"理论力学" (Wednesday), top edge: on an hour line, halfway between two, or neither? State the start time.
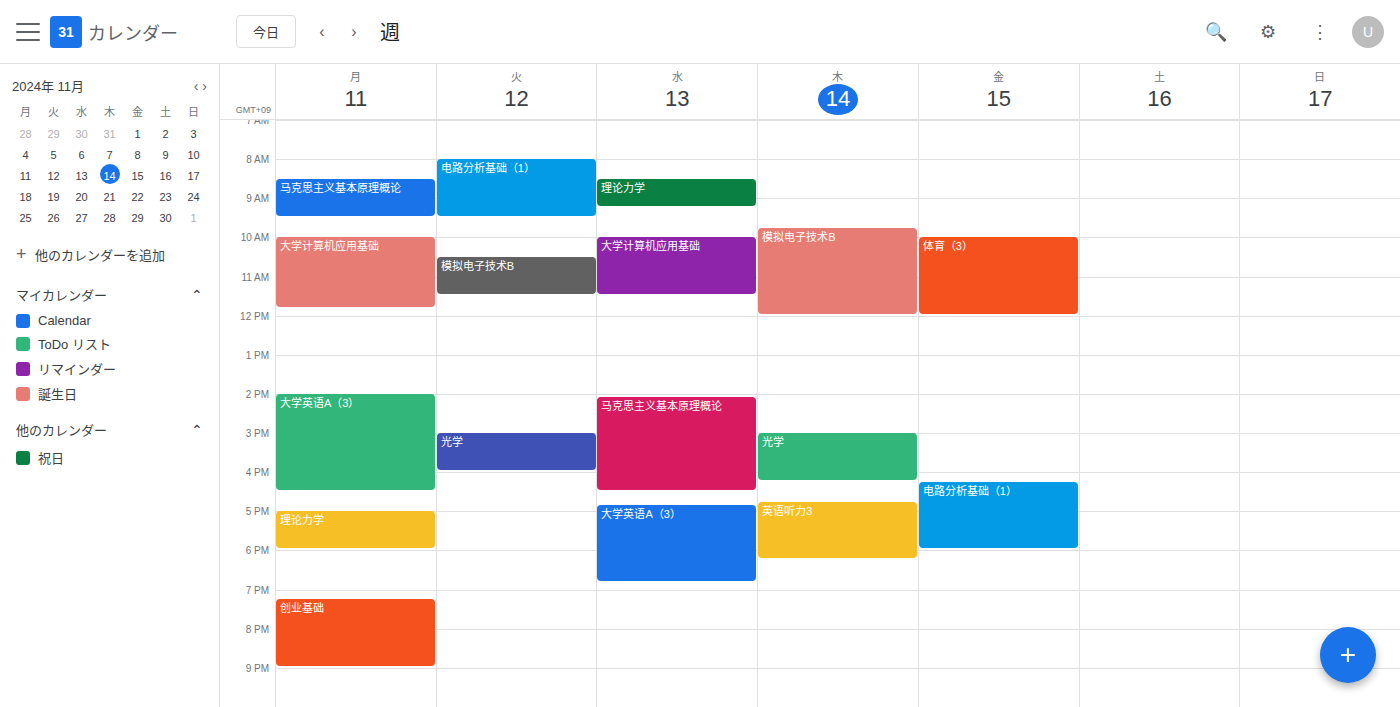
8:30 AM -- halfway between the 8 AM and 9 AM lines.